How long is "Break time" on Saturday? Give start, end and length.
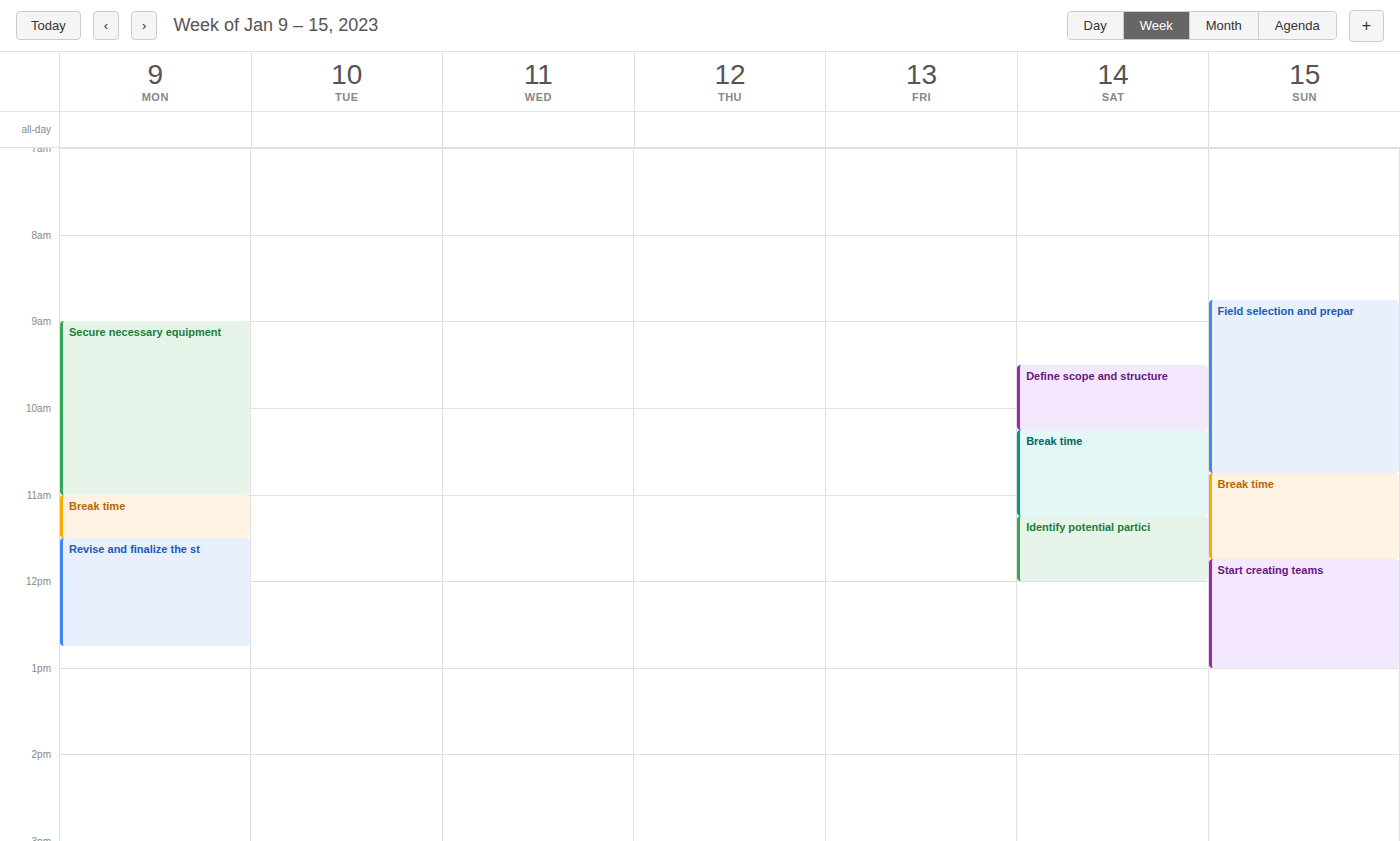
10:15 AM to 11:15 AM, 1 hour